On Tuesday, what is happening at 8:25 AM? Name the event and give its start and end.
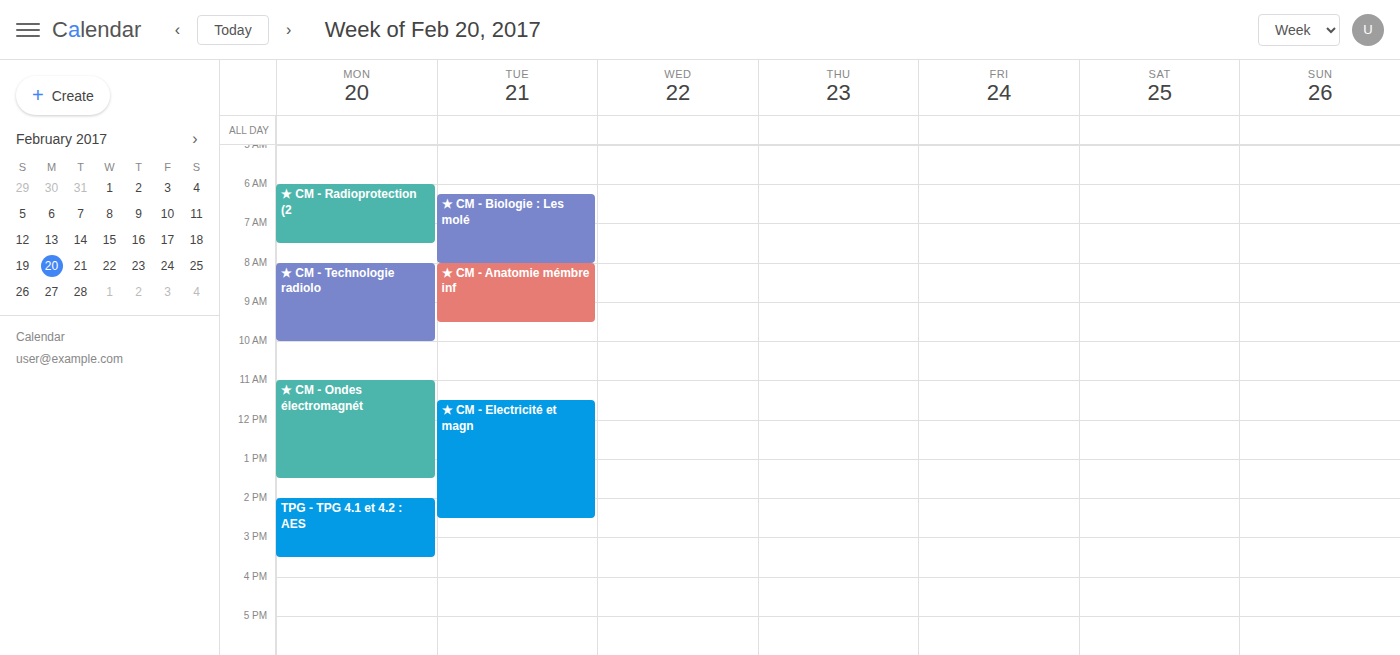
"★ CM - Anatomie mémbre inf", 8:00 AM to 9:30 AM